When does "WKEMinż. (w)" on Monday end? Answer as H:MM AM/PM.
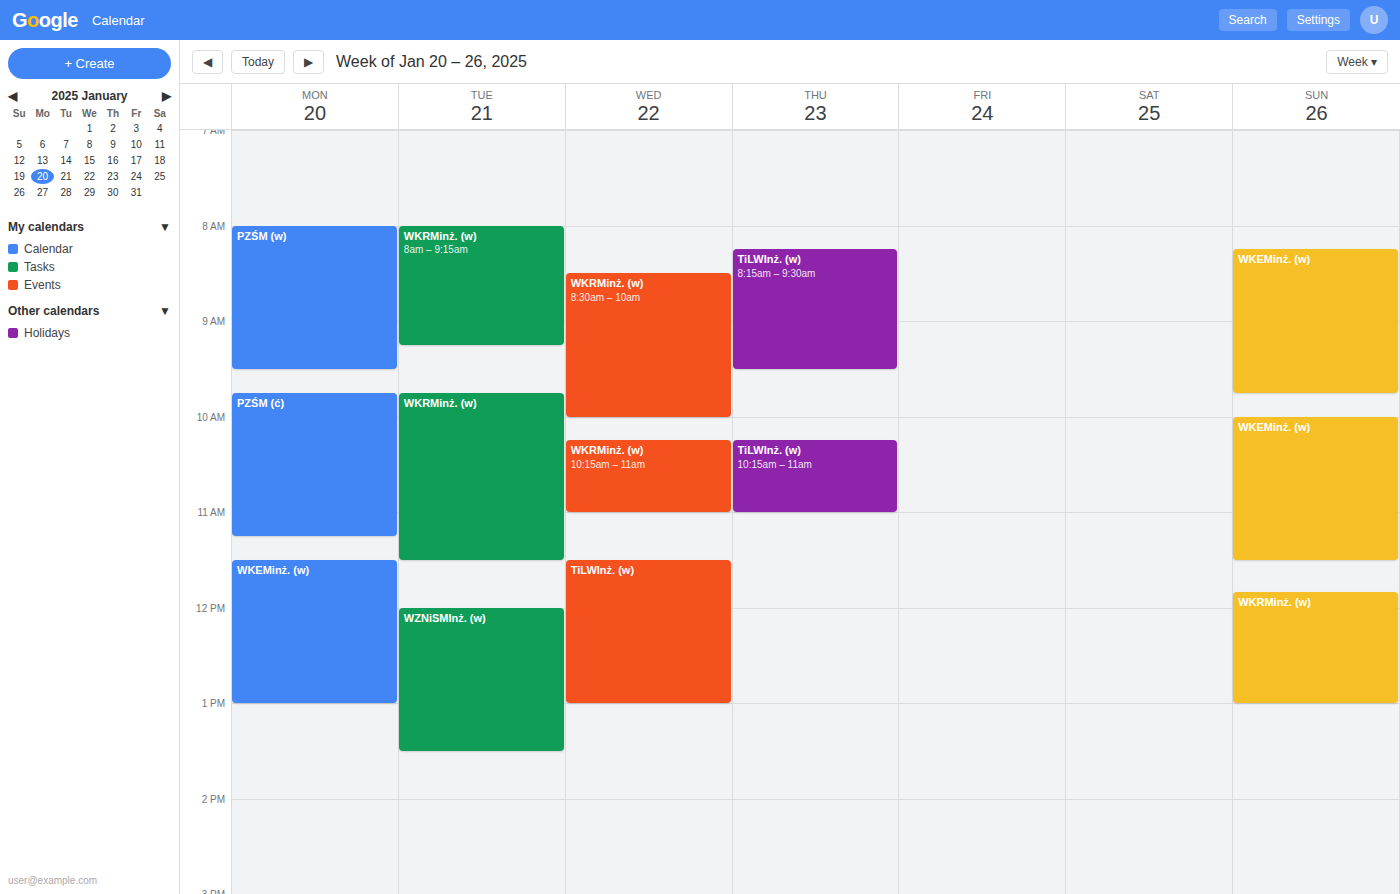
1:00 PM